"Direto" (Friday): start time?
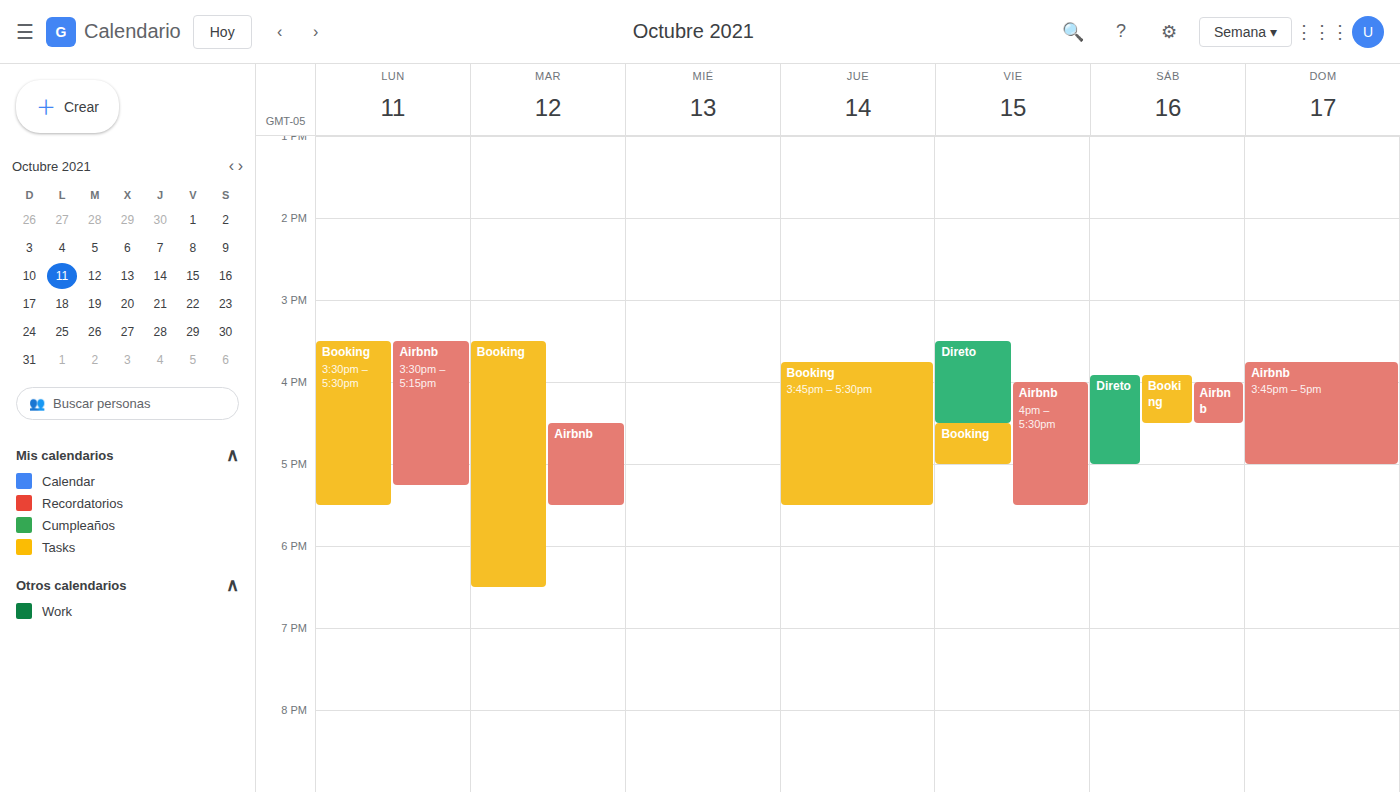
15:30